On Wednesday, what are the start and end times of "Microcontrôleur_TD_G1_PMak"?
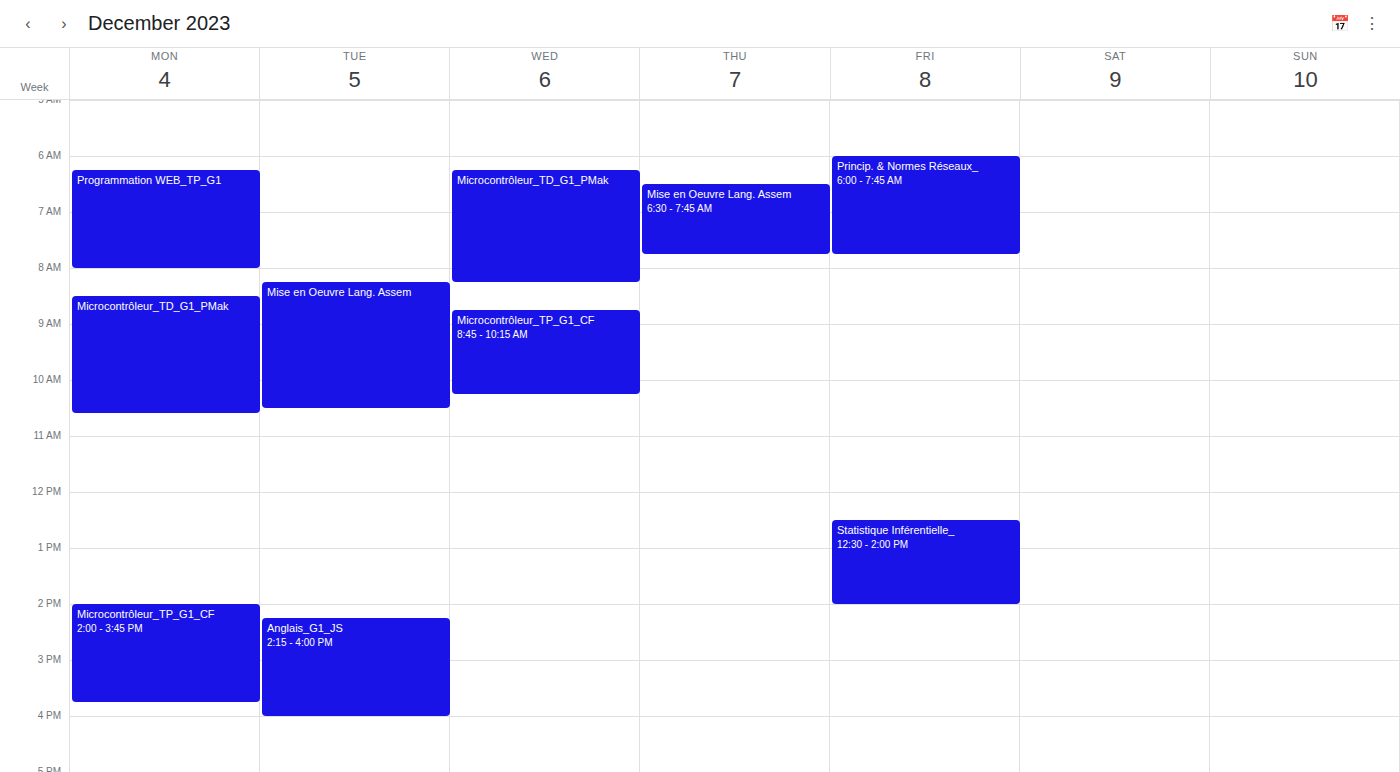
6:15 AM to 8:15 AM